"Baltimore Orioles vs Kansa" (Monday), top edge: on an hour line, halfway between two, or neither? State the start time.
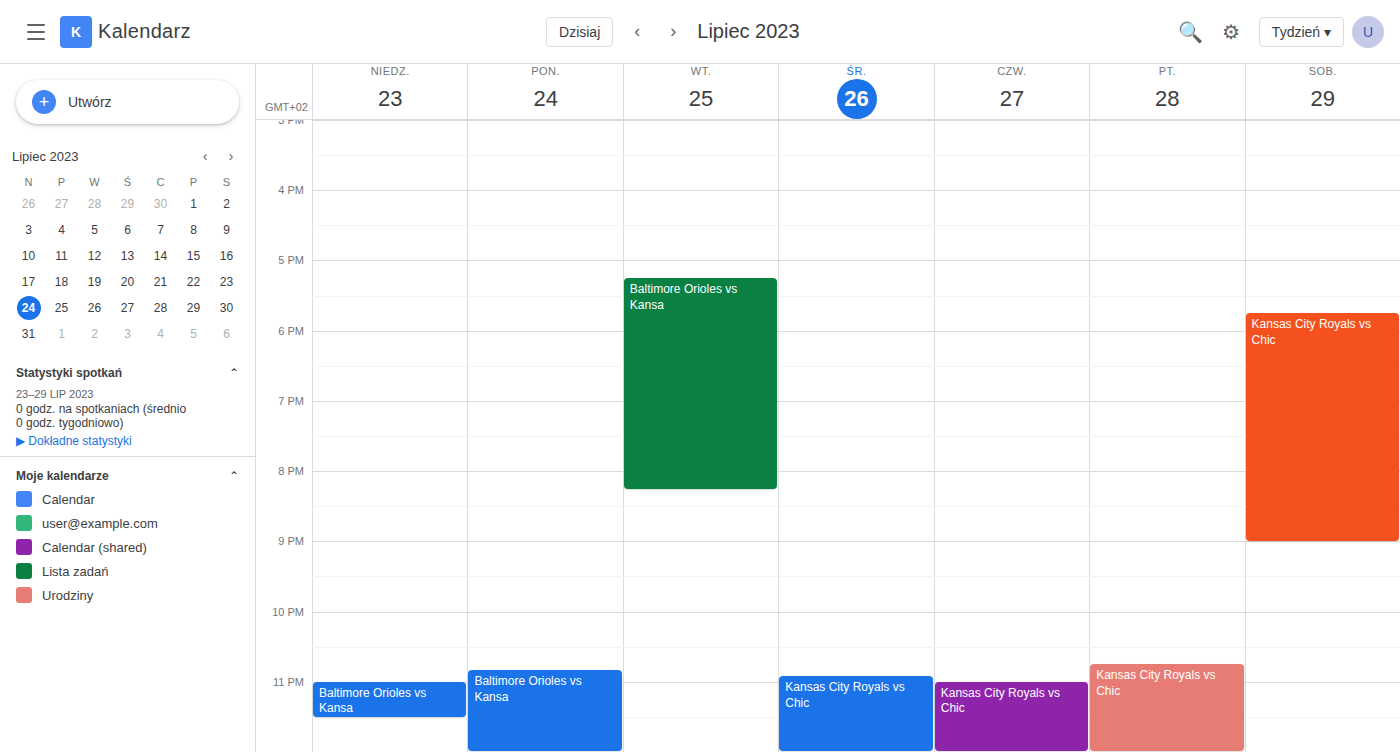
10:50 PM -- neither: 50 minutes below the 10 PM line and 10 minutes above the 11 PM line.